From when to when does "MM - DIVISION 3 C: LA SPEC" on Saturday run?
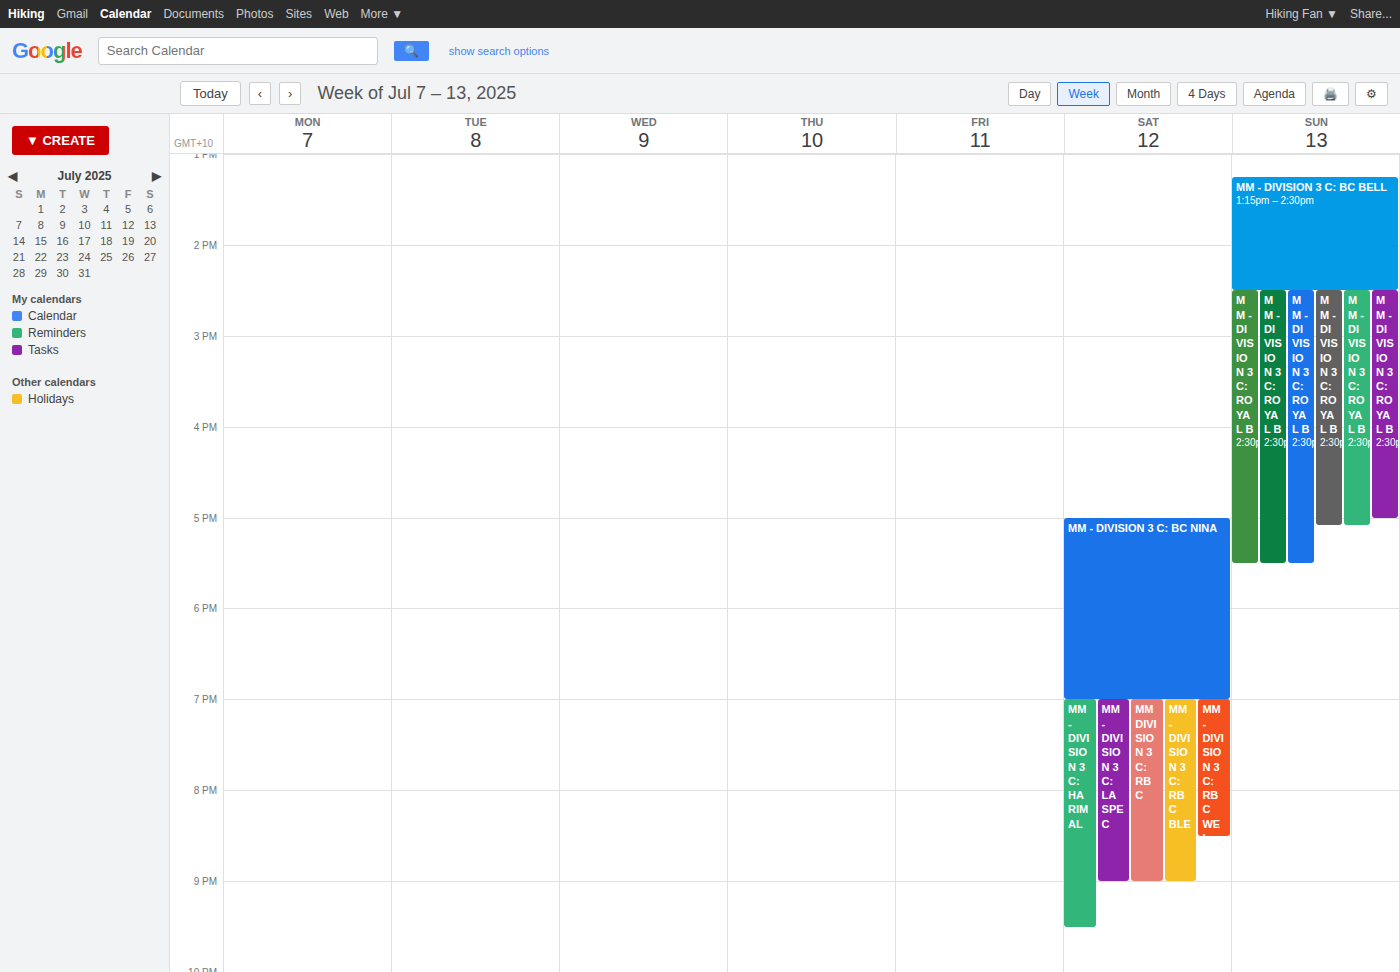
7:00 PM to 9:00 PM